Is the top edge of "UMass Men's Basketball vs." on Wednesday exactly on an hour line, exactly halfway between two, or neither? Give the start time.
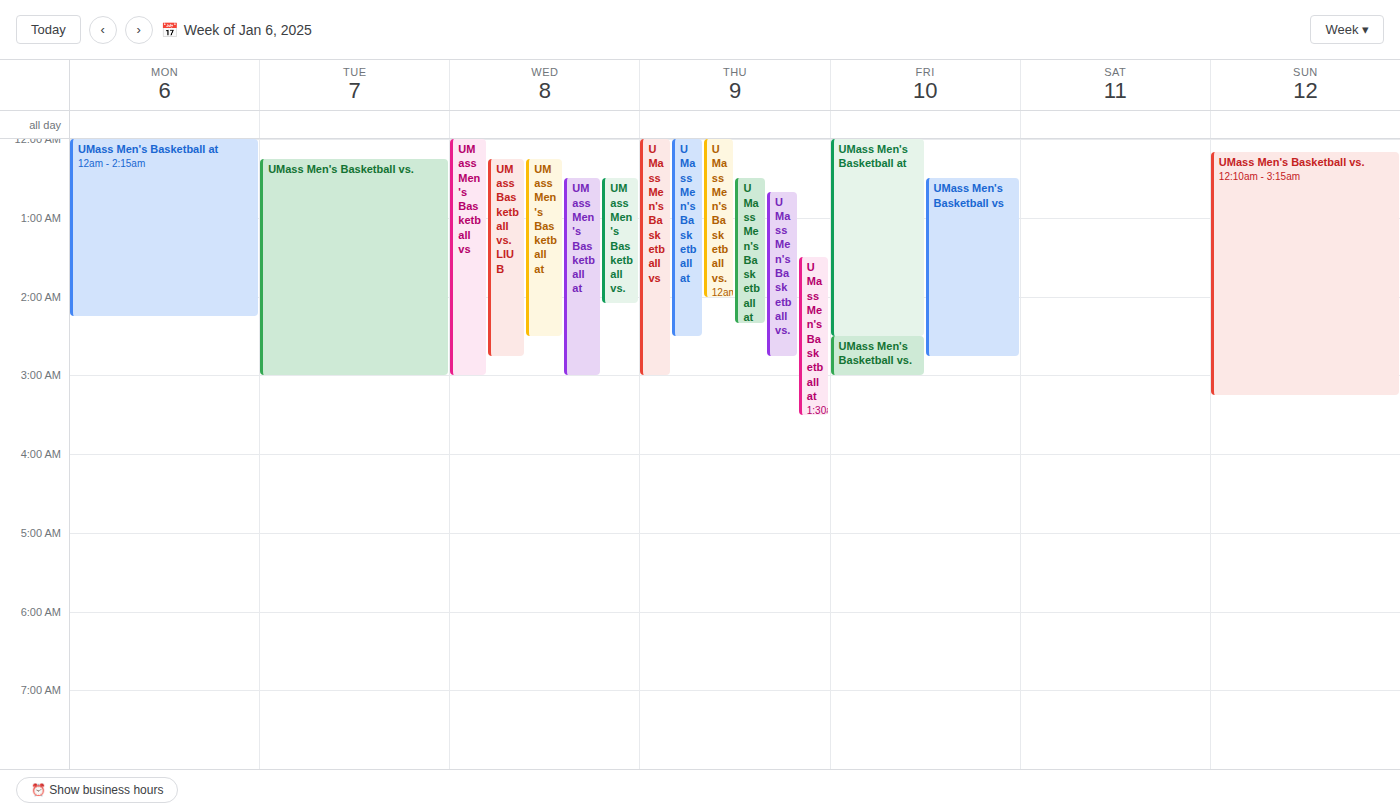
12:30 AM -- halfway between the 12 AM and 1 AM lines.